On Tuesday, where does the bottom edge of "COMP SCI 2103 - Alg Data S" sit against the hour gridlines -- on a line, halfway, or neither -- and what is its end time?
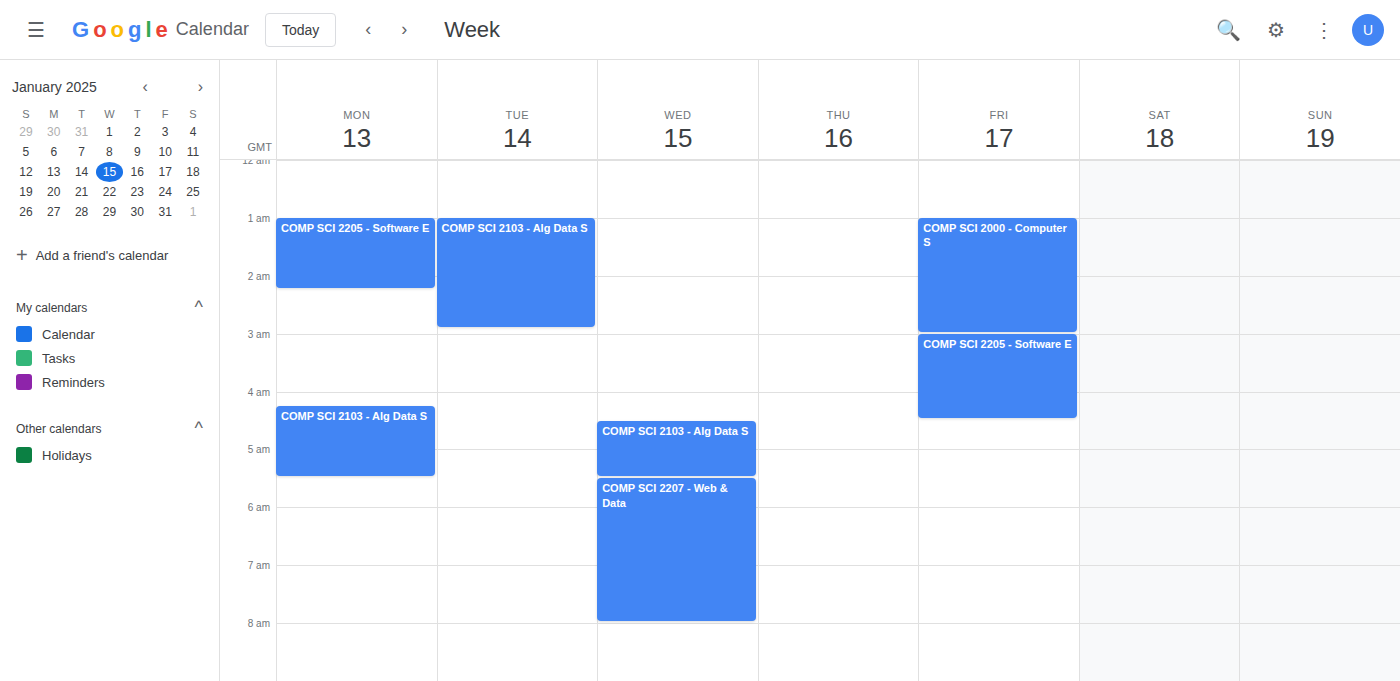
2:55 AM -- neither: 55 minutes below the 2 AM line and 5 minutes above the 3 AM line.